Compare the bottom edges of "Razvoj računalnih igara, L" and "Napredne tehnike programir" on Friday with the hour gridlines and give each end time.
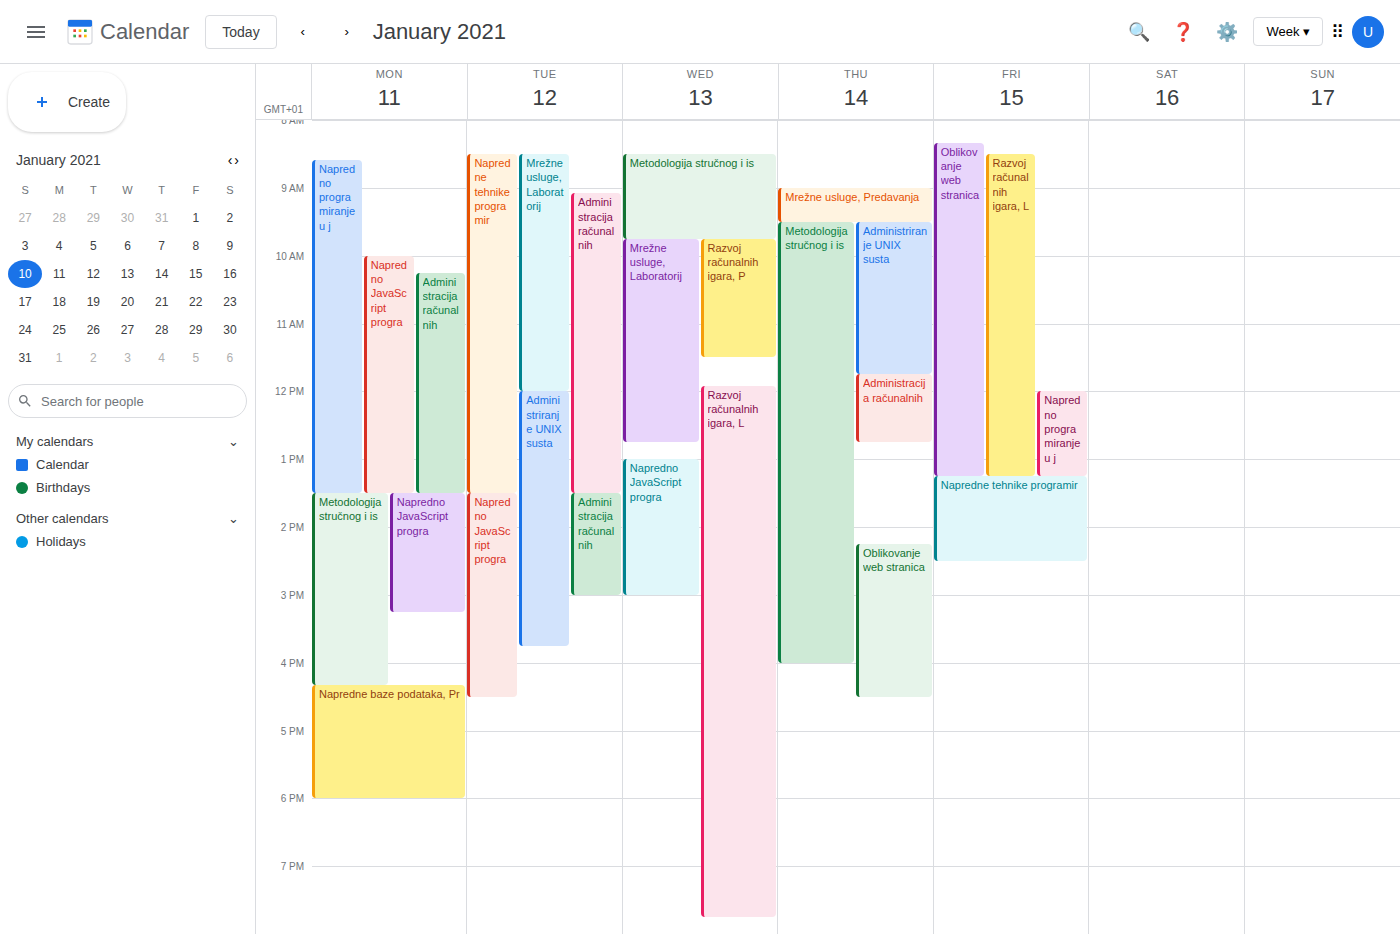
"Razvoj računalnih igara, L": 1:15 PM, neither: a quarter of the way from the 1 PM line to the 2 PM line. "Napredne tehnike programir": 2:30 PM, halfway between the 2 PM and 3 PM lines.